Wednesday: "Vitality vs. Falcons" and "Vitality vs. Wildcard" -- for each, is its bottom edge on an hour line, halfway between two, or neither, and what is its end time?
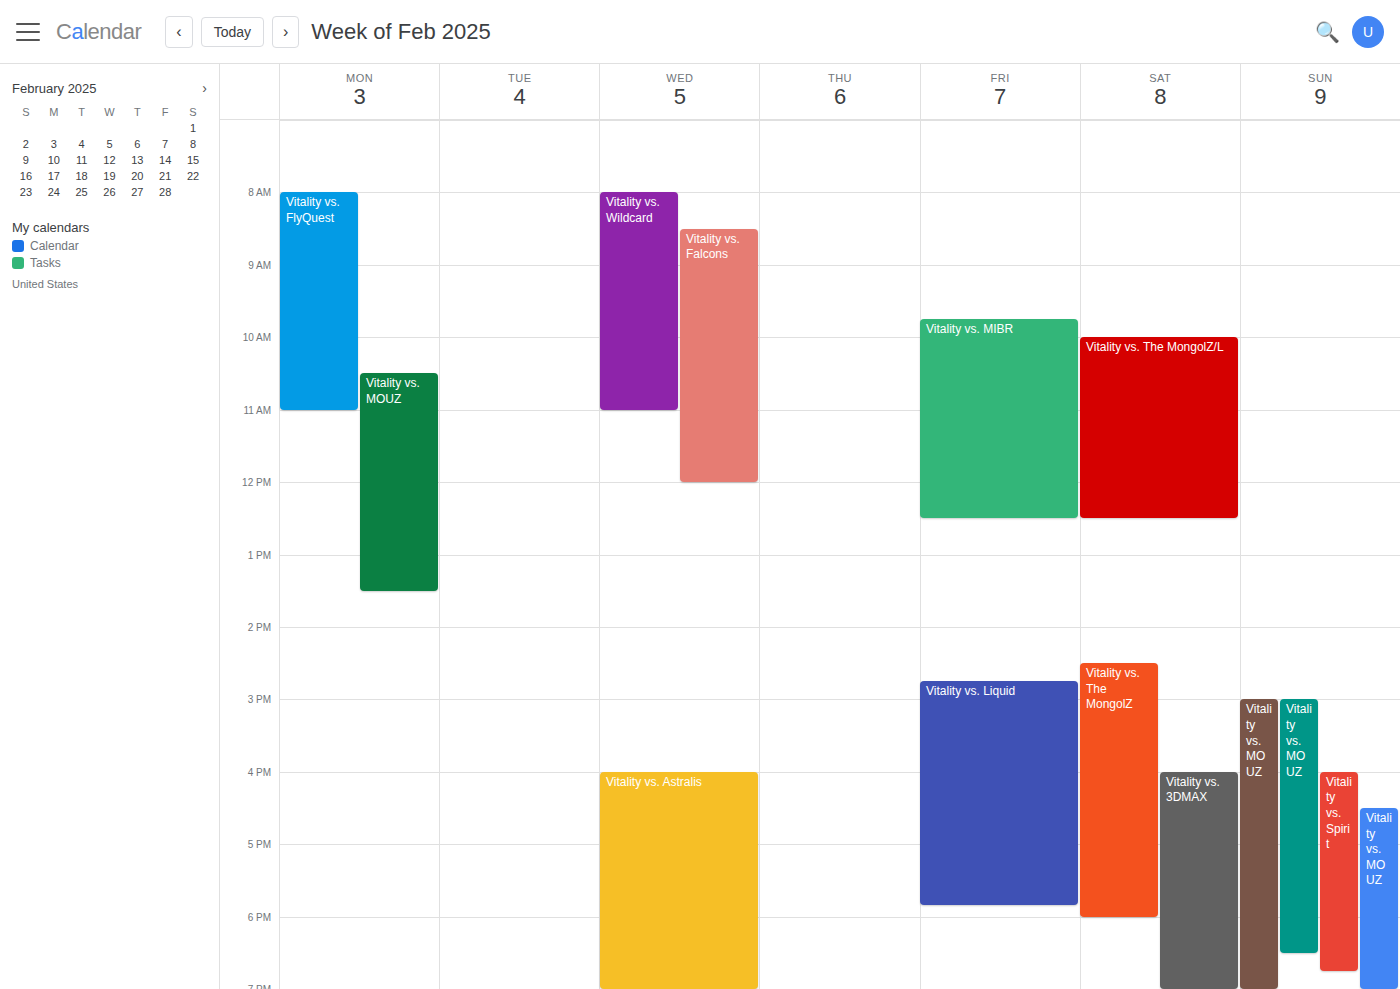
"Vitality vs. Falcons": 12:00 PM, exactly on the 12 PM line. "Vitality vs. Wildcard": 11:00 AM, exactly on the 11 AM line.